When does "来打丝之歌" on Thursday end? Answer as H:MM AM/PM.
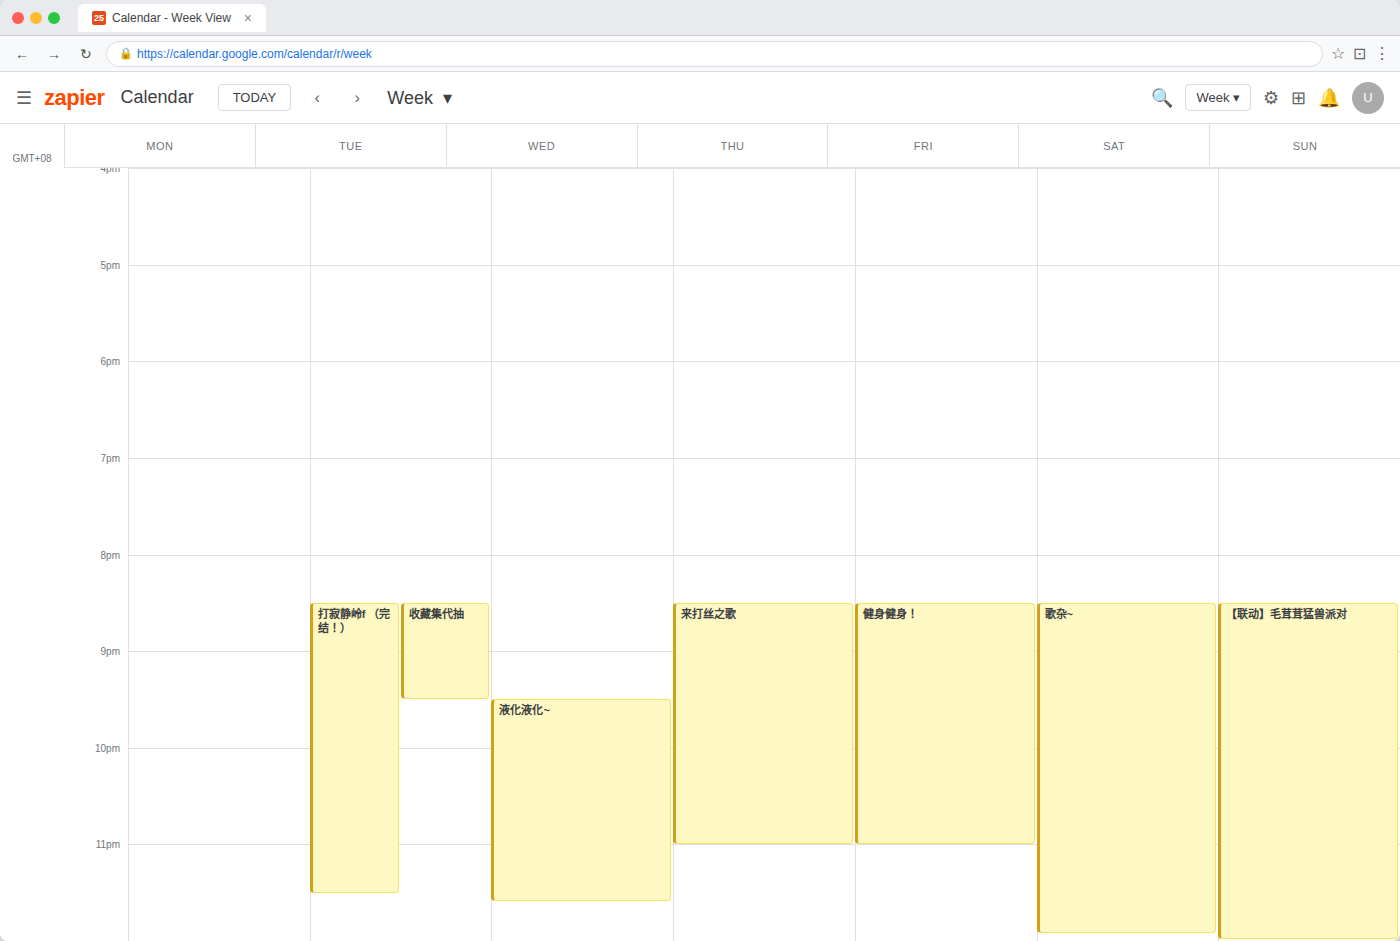
11:00 PM